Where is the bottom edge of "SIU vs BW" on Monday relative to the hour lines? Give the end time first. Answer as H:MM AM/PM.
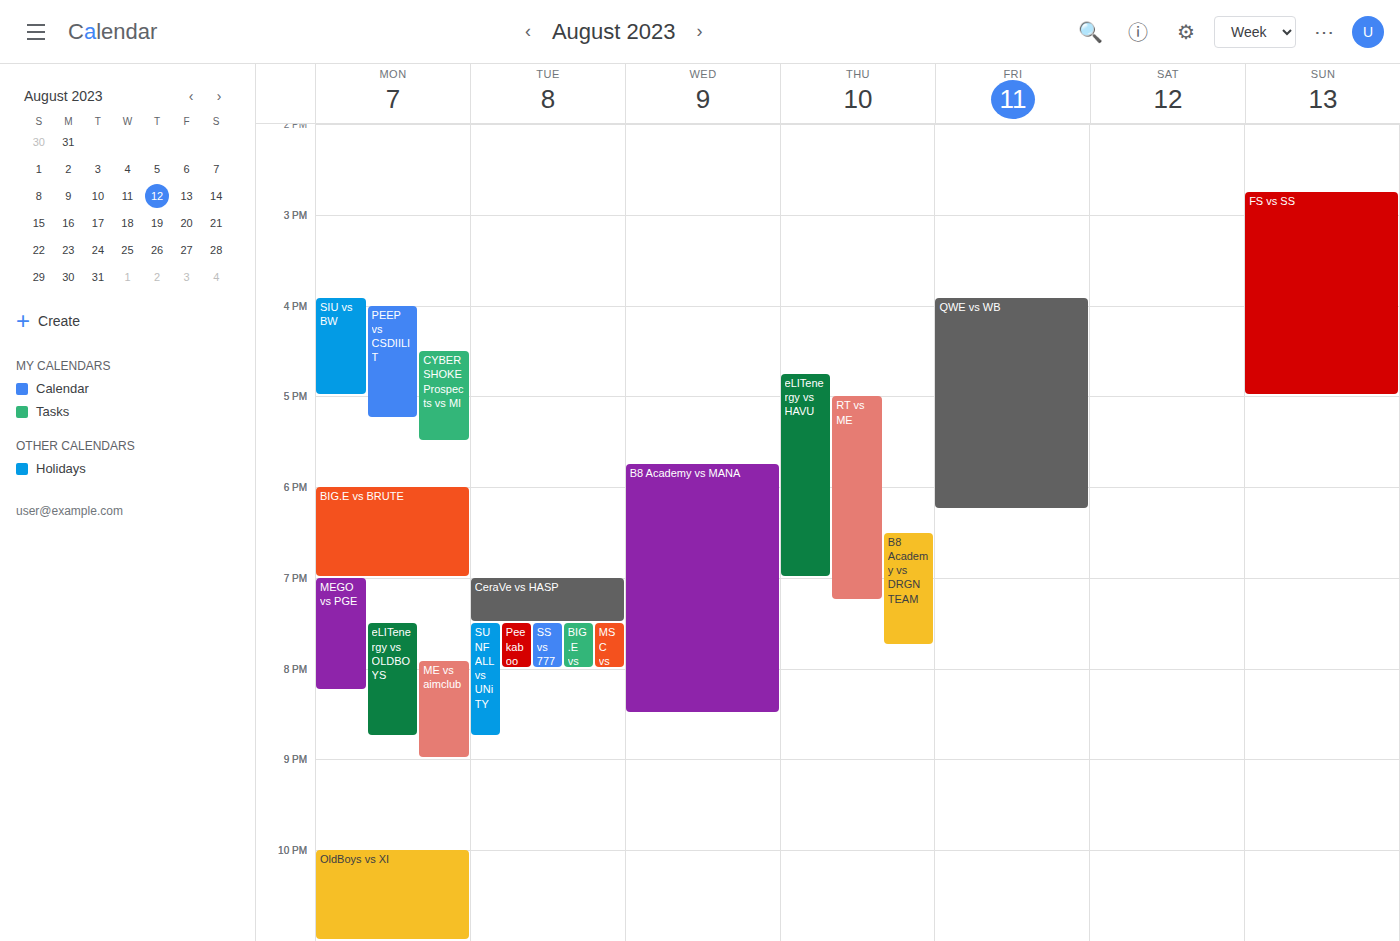
5:00 PM -- exactly on the 5 PM line.